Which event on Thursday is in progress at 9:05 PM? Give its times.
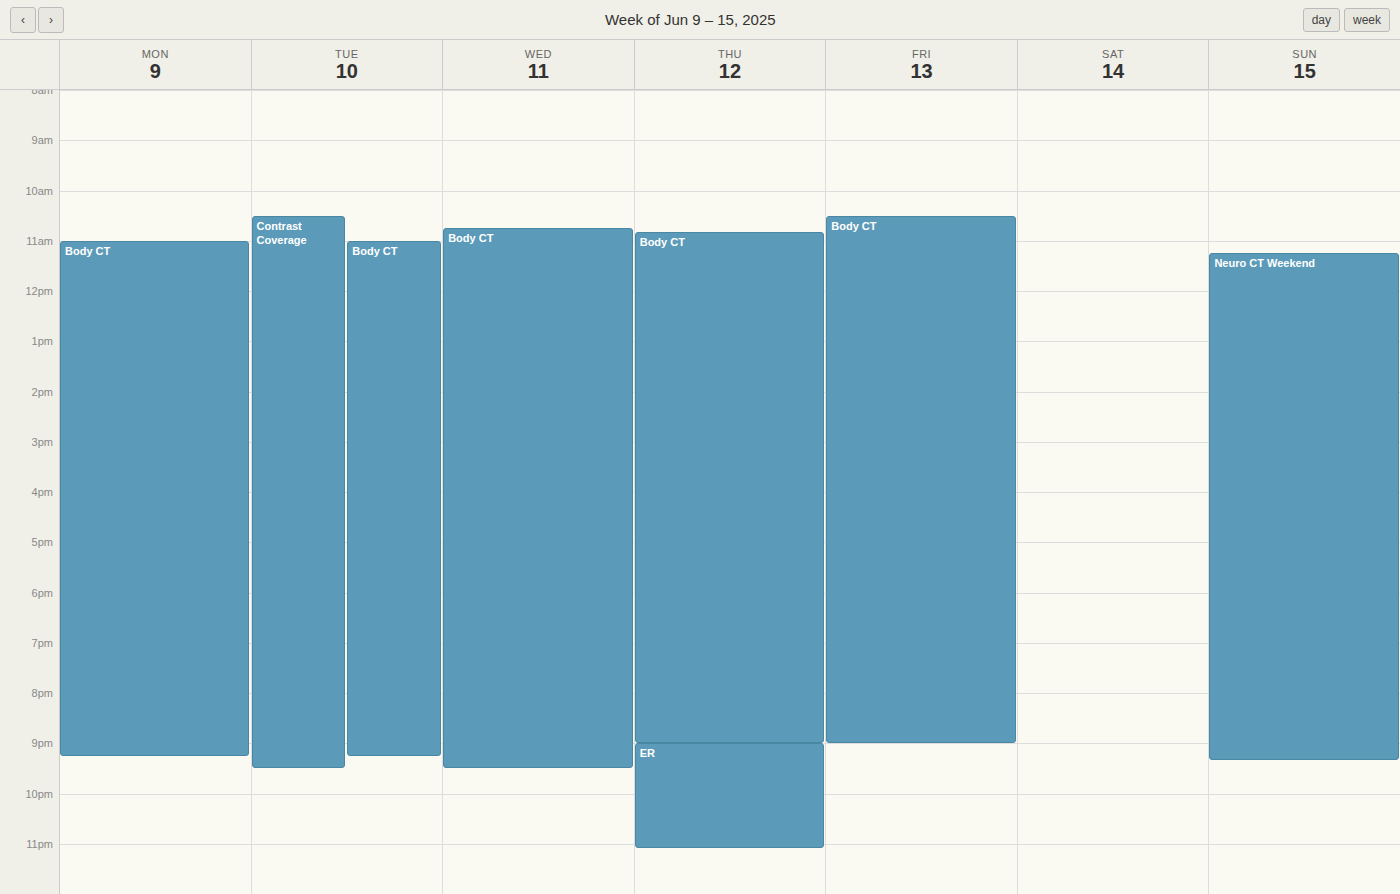
"ER", 9:00 PM to 11:05 PM